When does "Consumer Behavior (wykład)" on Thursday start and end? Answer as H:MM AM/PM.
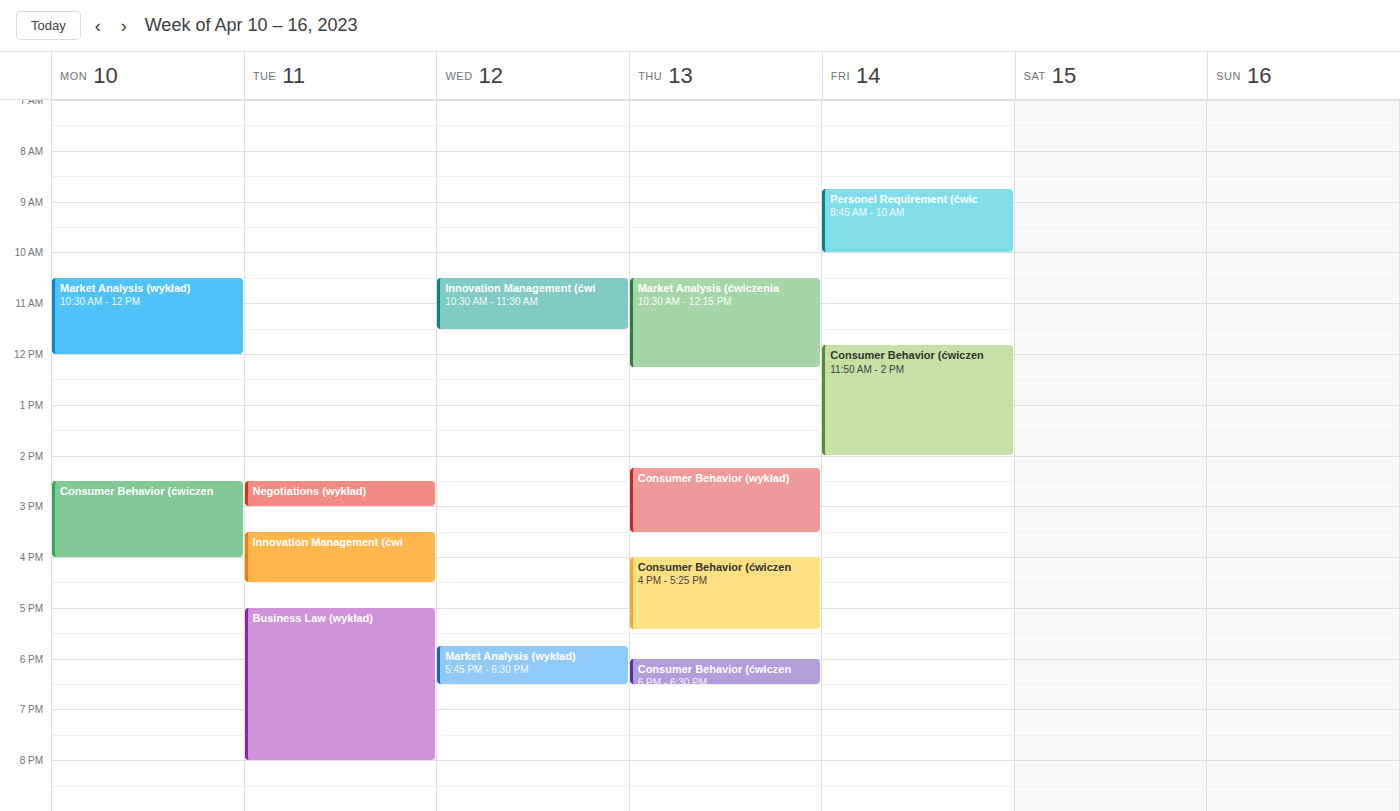
2:15 PM to 3:30 PM